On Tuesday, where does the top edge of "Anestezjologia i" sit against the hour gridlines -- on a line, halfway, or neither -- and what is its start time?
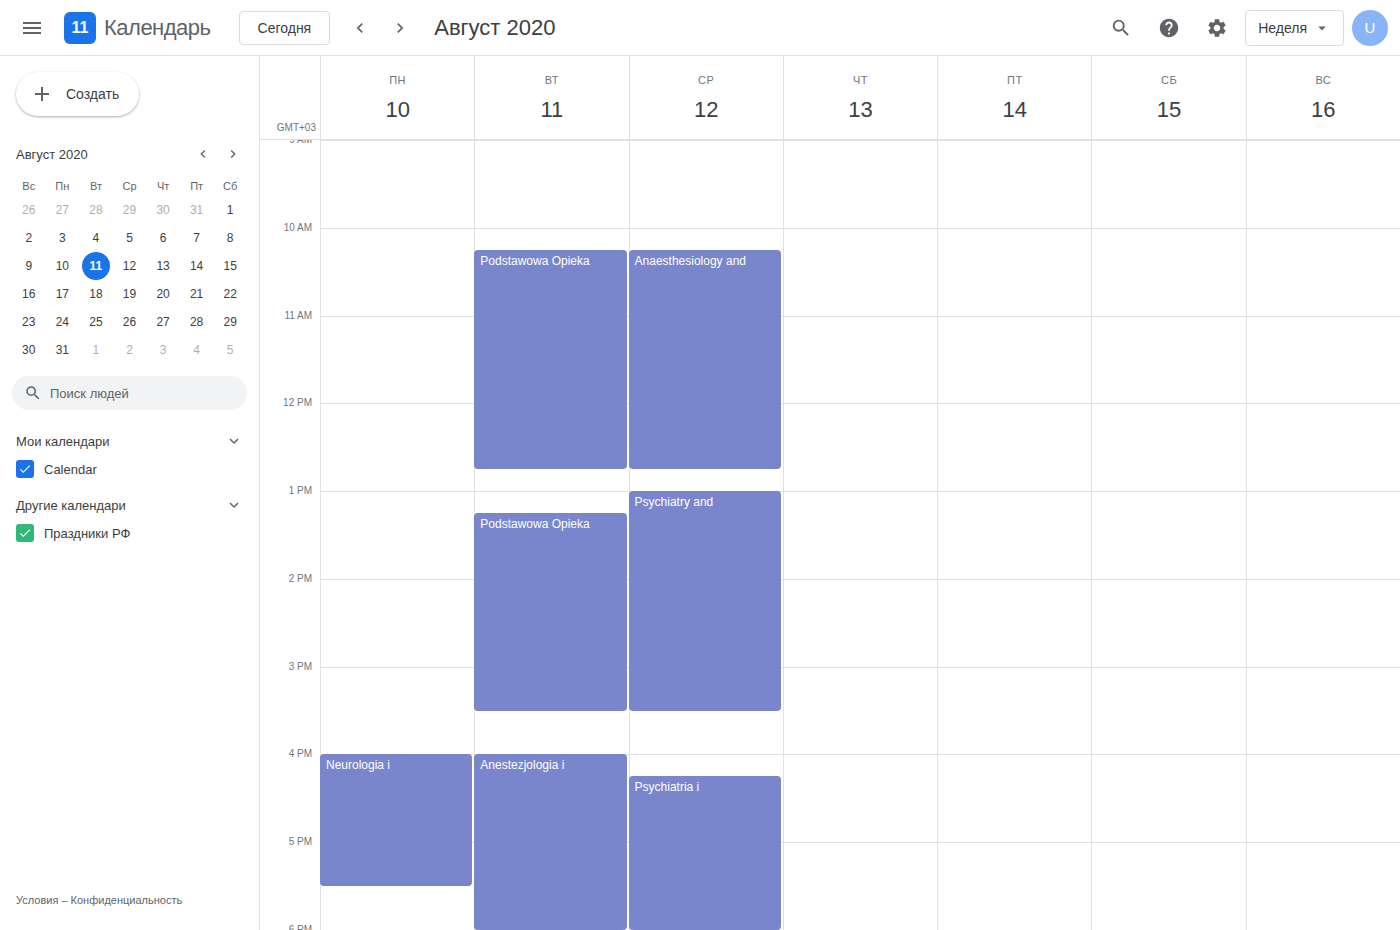
4:00 PM -- exactly on the 4 PM line.